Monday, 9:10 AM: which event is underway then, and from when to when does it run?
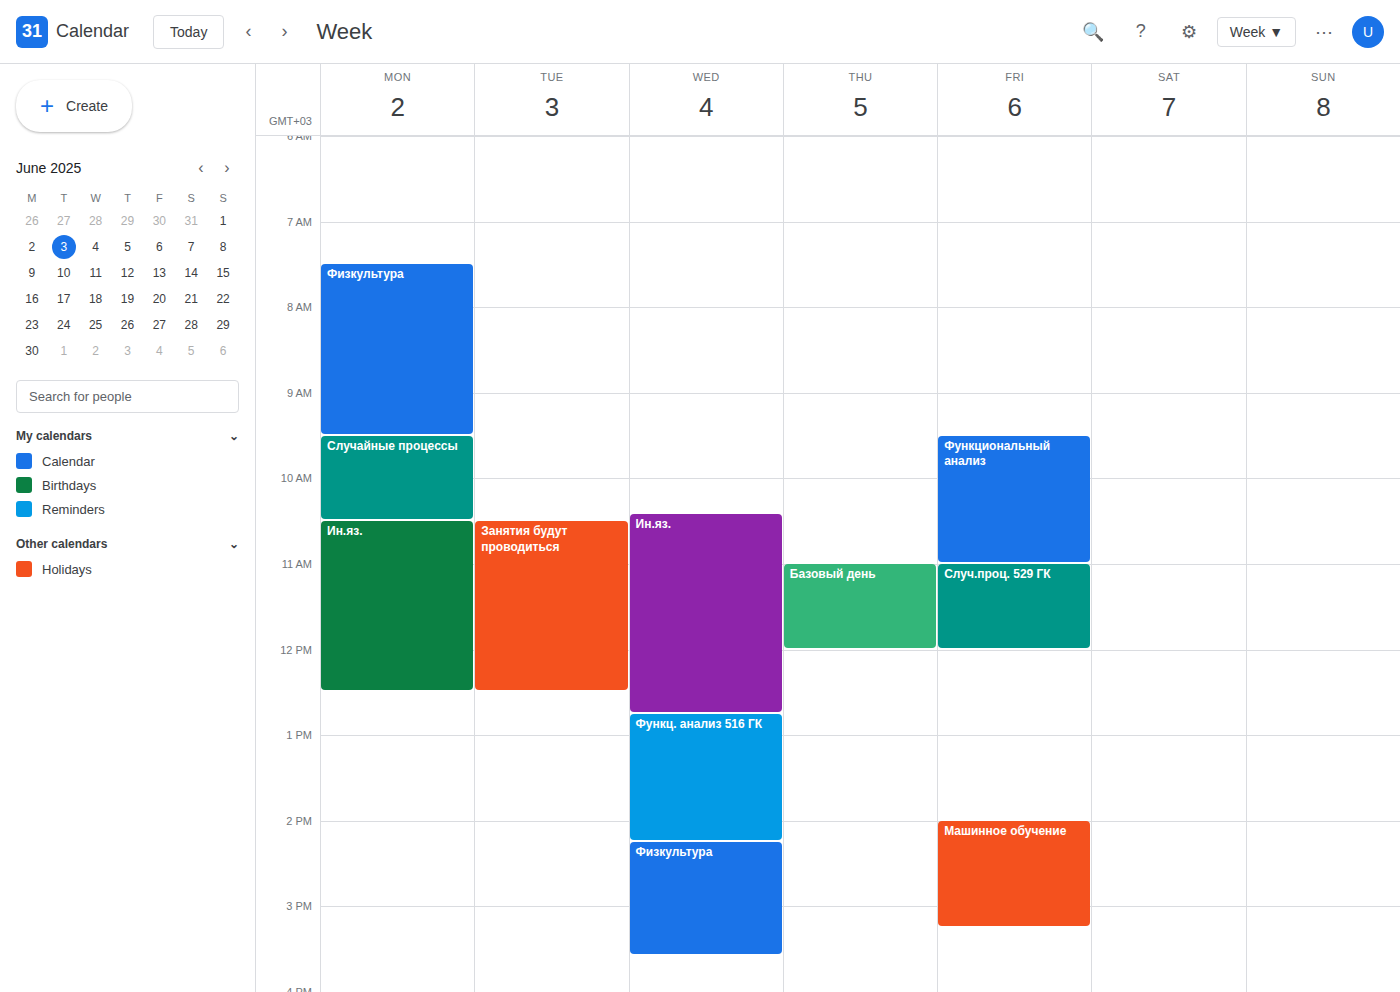
"Физкультура", 7:30 AM to 9:30 AM